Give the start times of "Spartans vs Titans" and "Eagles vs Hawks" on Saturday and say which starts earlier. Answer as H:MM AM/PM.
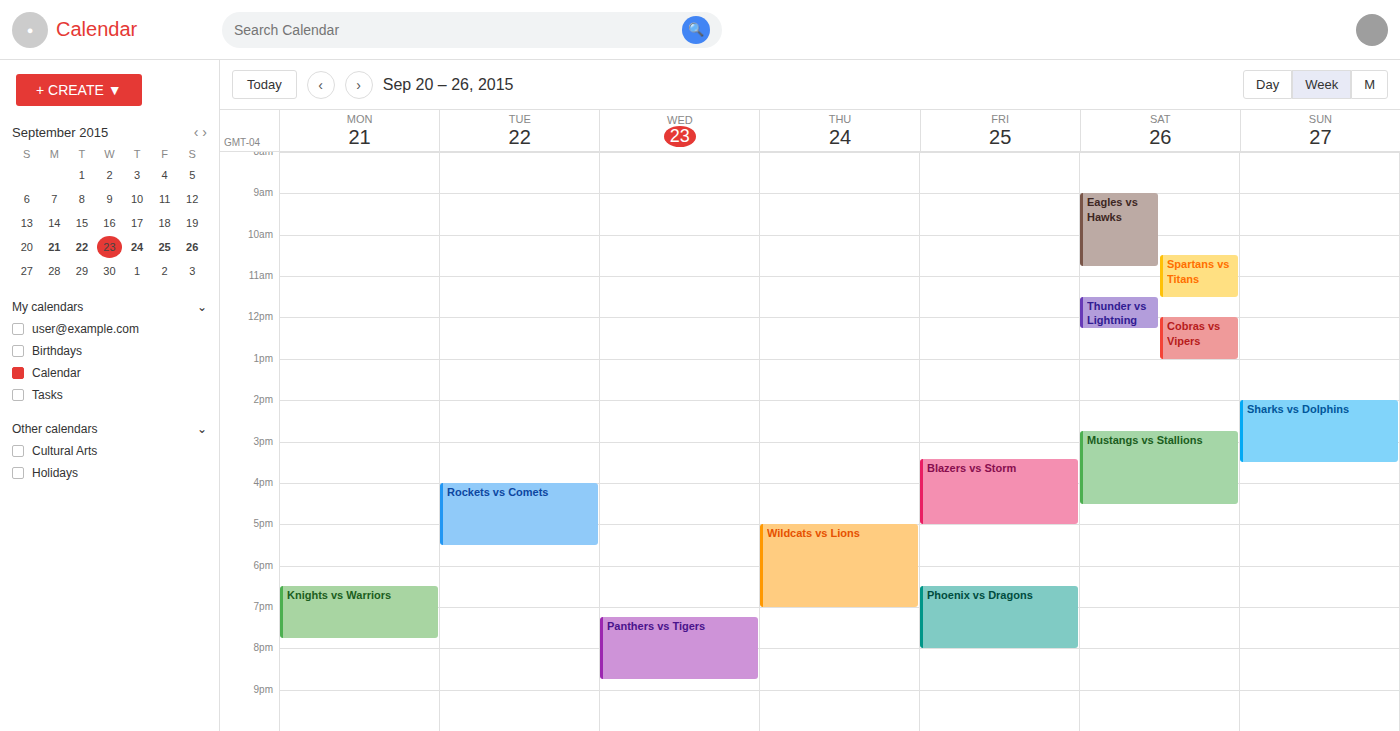
"Eagles vs Hawks" 9:00 AM; "Spartans vs Titans" 10:30 AM.